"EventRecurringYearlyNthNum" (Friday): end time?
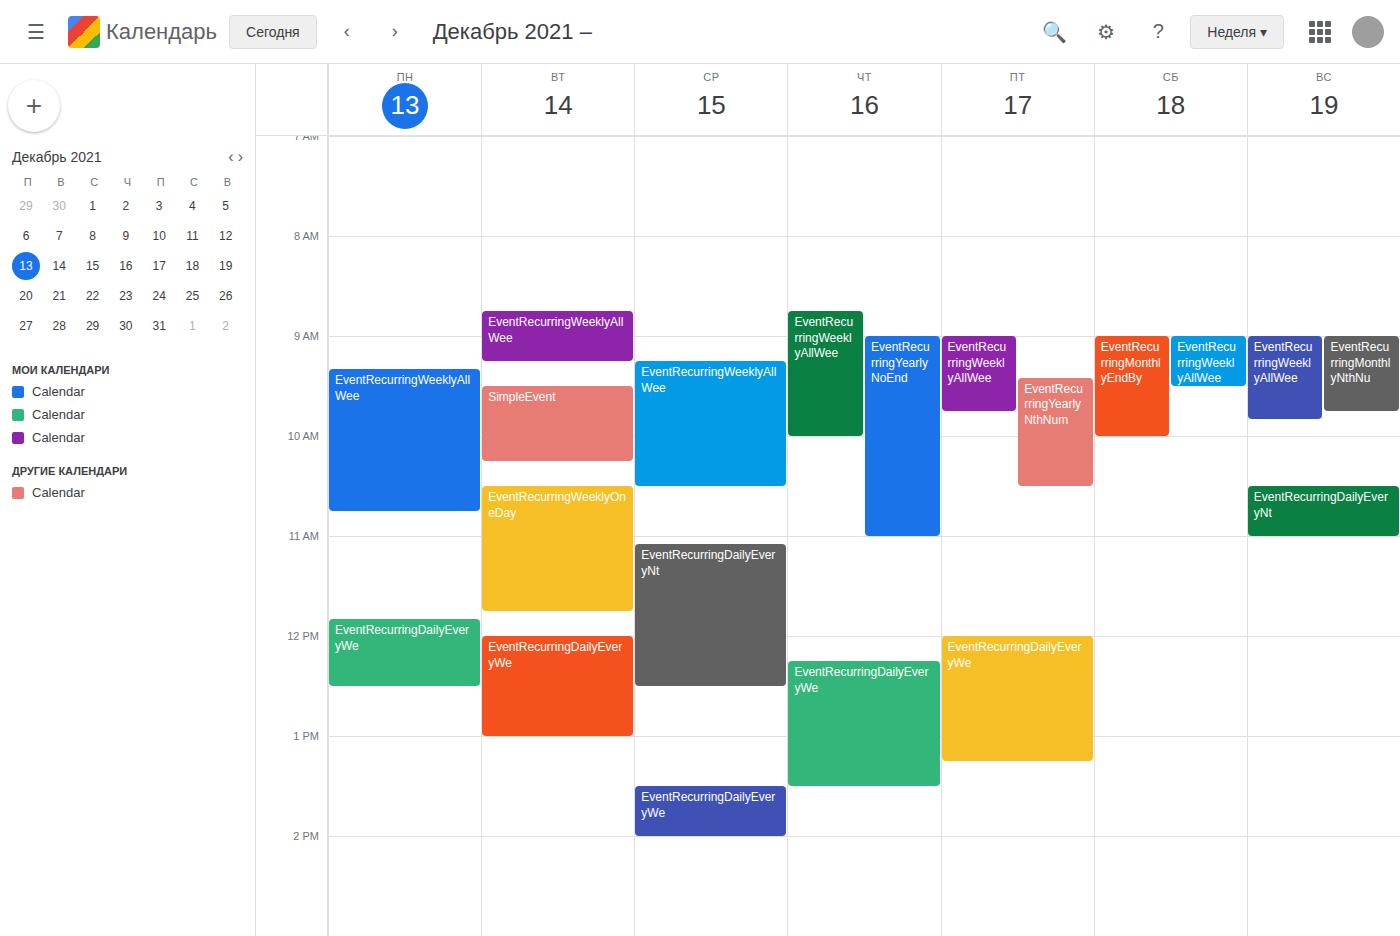
10:30 AM